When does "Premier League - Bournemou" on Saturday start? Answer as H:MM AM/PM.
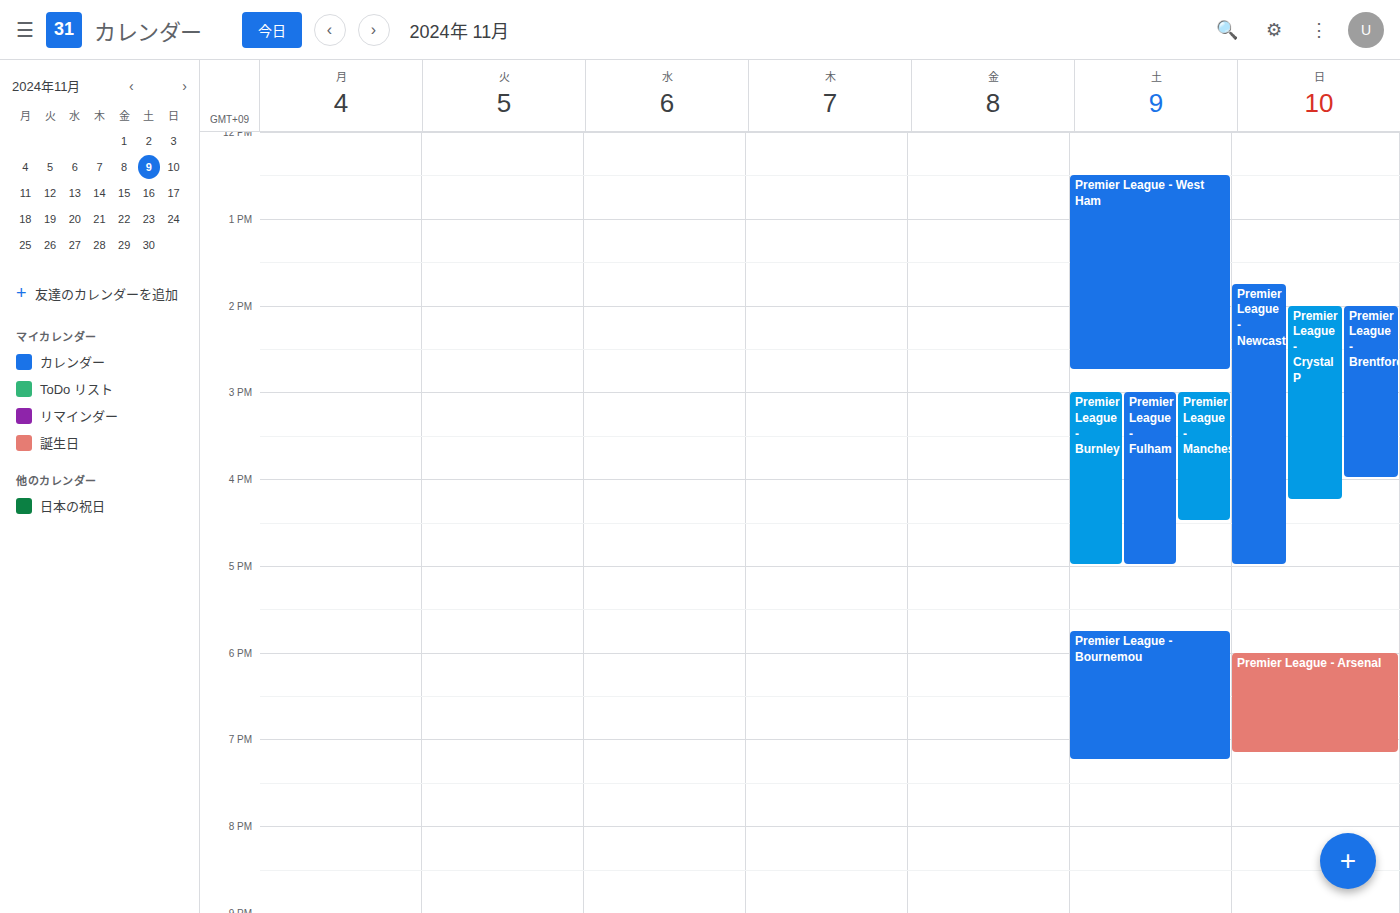
5:45 PM